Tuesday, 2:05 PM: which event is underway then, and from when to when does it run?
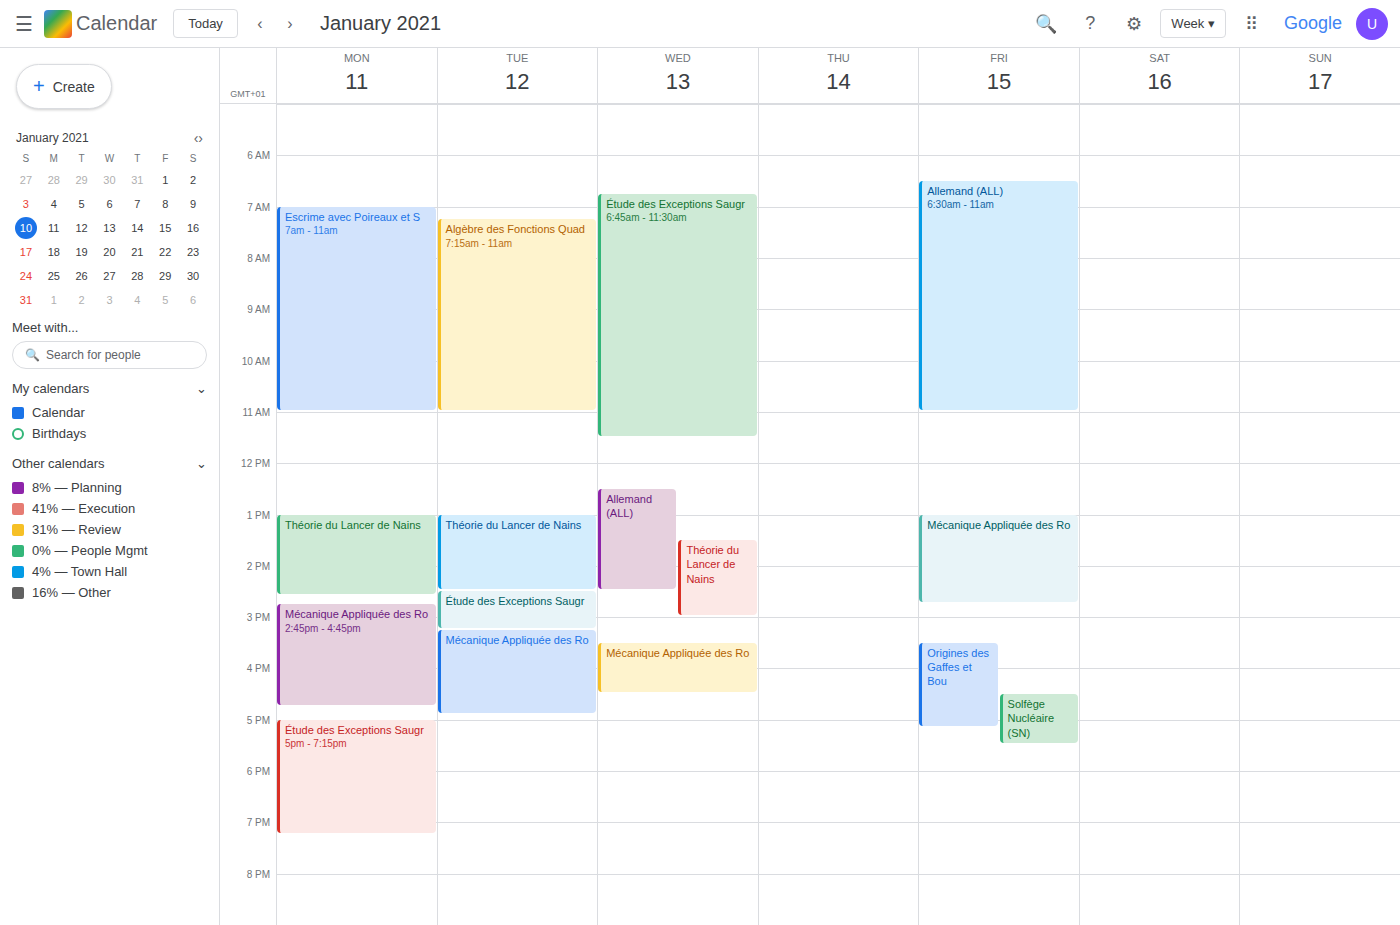
"Théorie du Lancer de Nains", 1:00 PM to 2:30 PM